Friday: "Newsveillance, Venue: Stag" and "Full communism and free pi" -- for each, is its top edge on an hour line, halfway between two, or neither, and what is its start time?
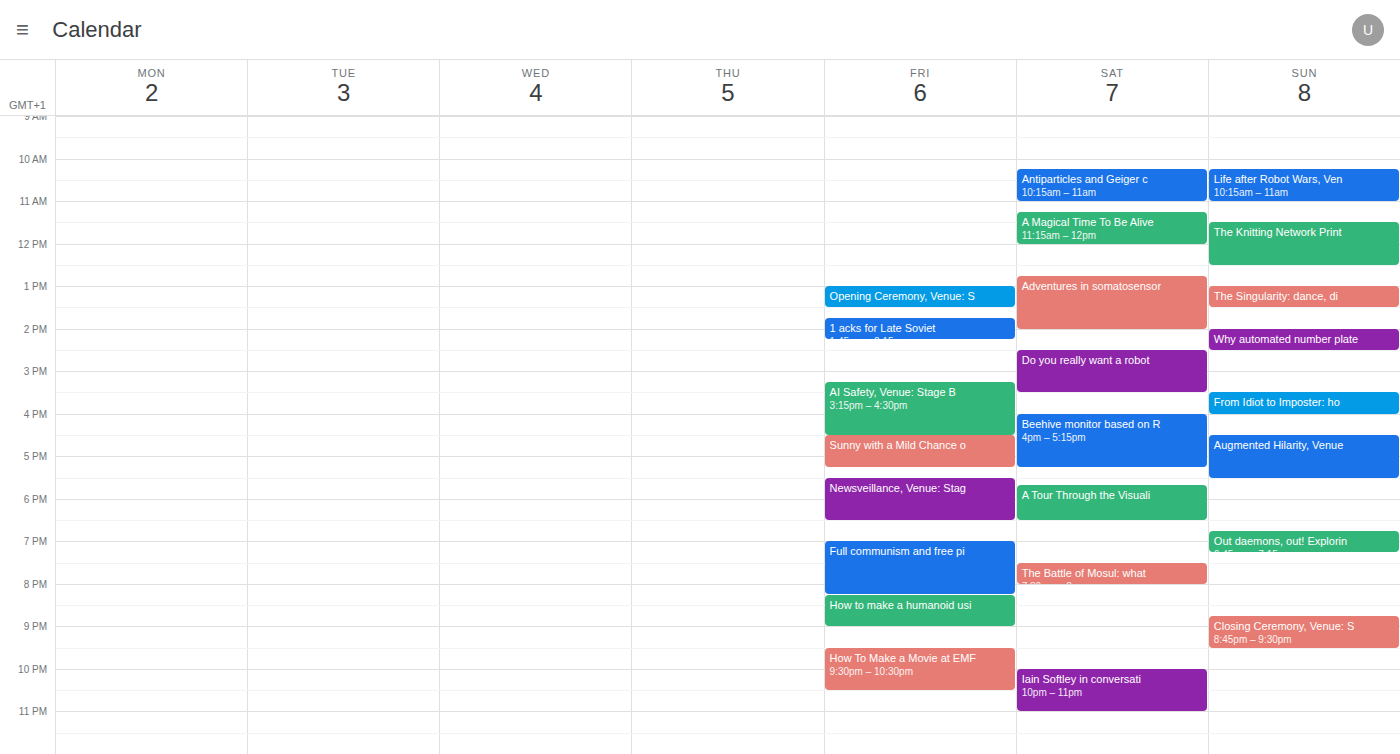
"Newsveillance, Venue: Stag": 5:30 PM, halfway between the 5 PM and 6 PM lines. "Full communism and free pi": 7:00 PM, exactly on the 7 PM line.